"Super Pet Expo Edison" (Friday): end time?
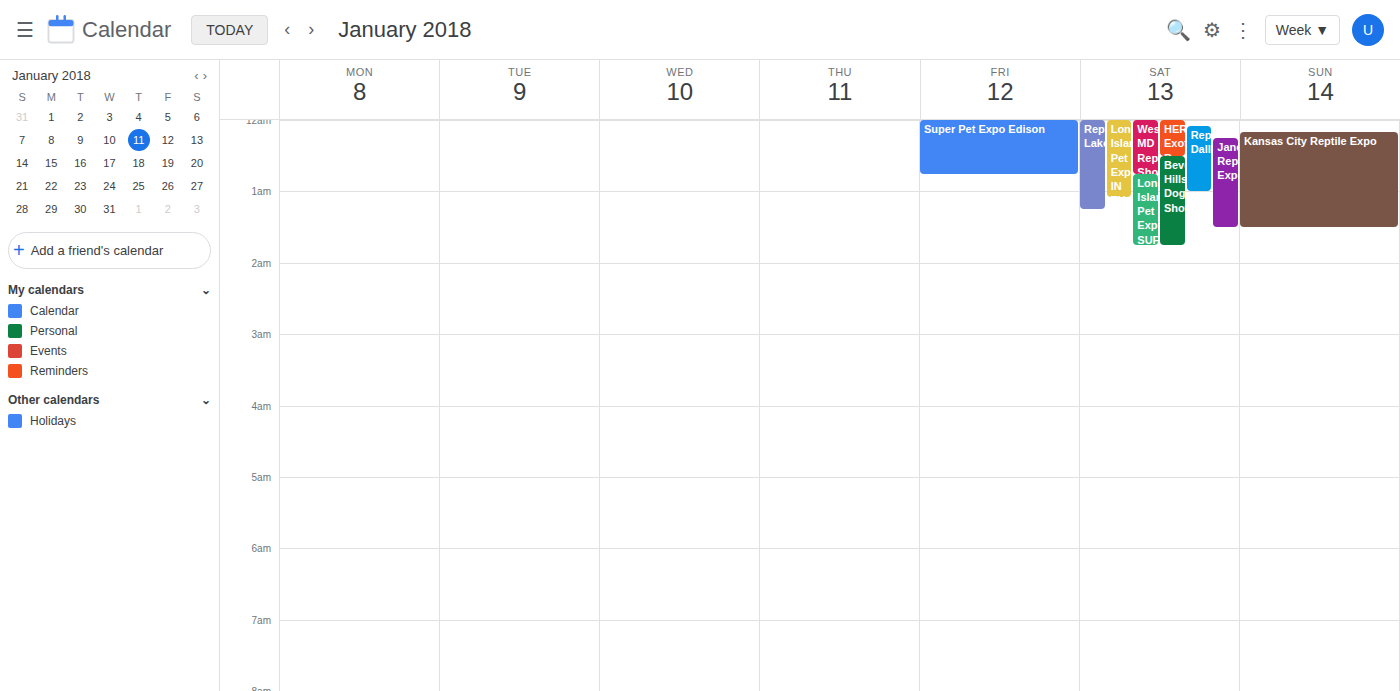
12:45 AM